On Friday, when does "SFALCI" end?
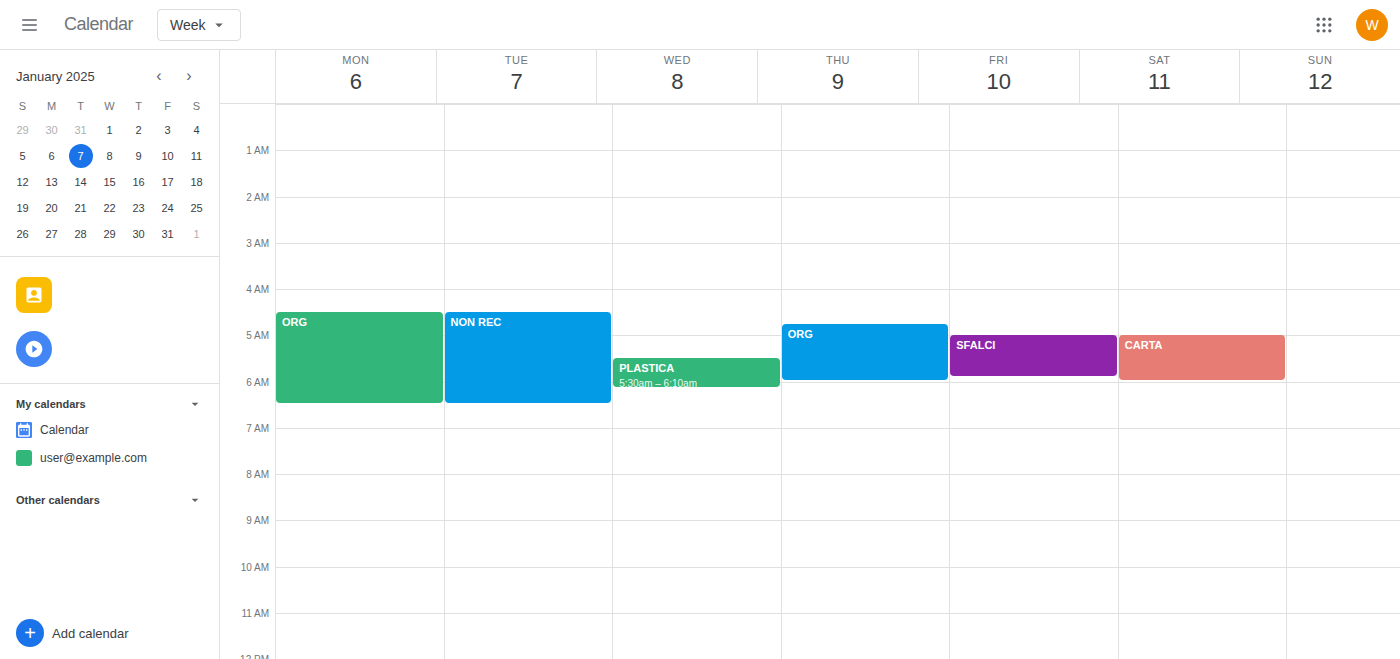
5:55 AM